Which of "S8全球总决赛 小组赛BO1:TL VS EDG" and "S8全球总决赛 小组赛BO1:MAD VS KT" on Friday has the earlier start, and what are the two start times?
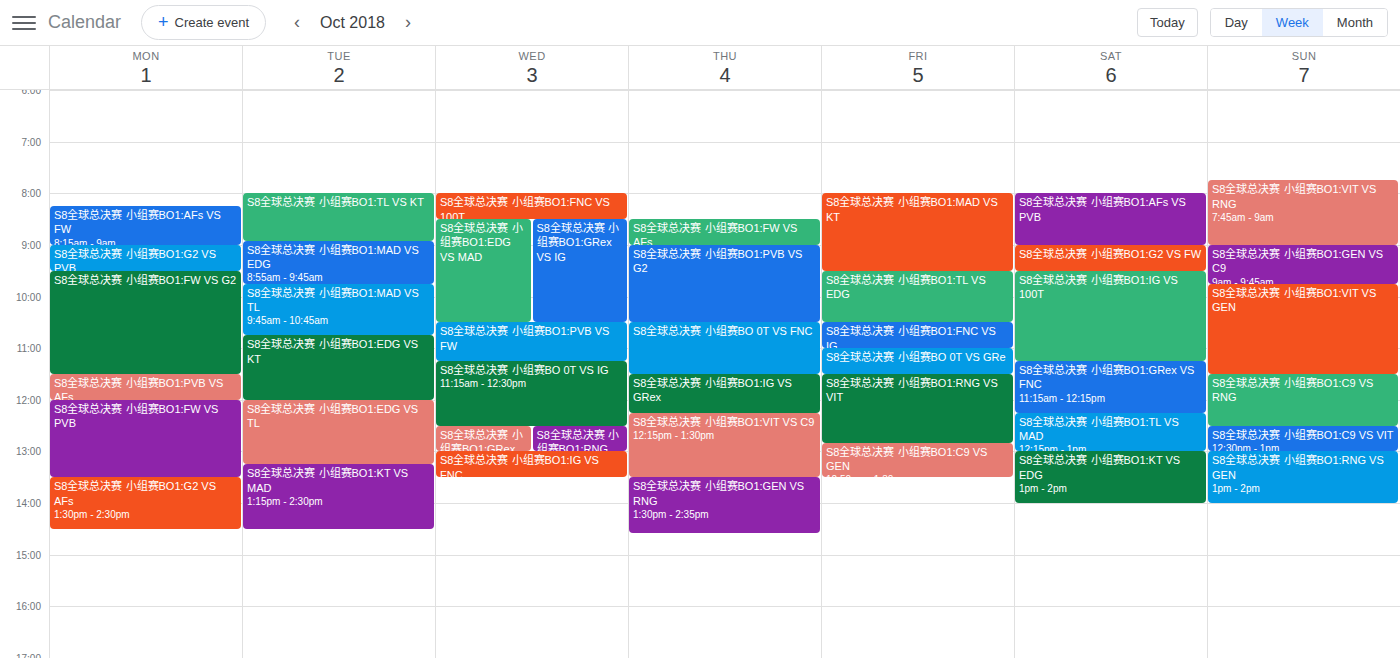
"S8全球总决赛 小组赛BO1:MAD VS KT" 8:00 AM; "S8全球总决赛 小组赛BO1:TL VS EDG" 9:30 AM.